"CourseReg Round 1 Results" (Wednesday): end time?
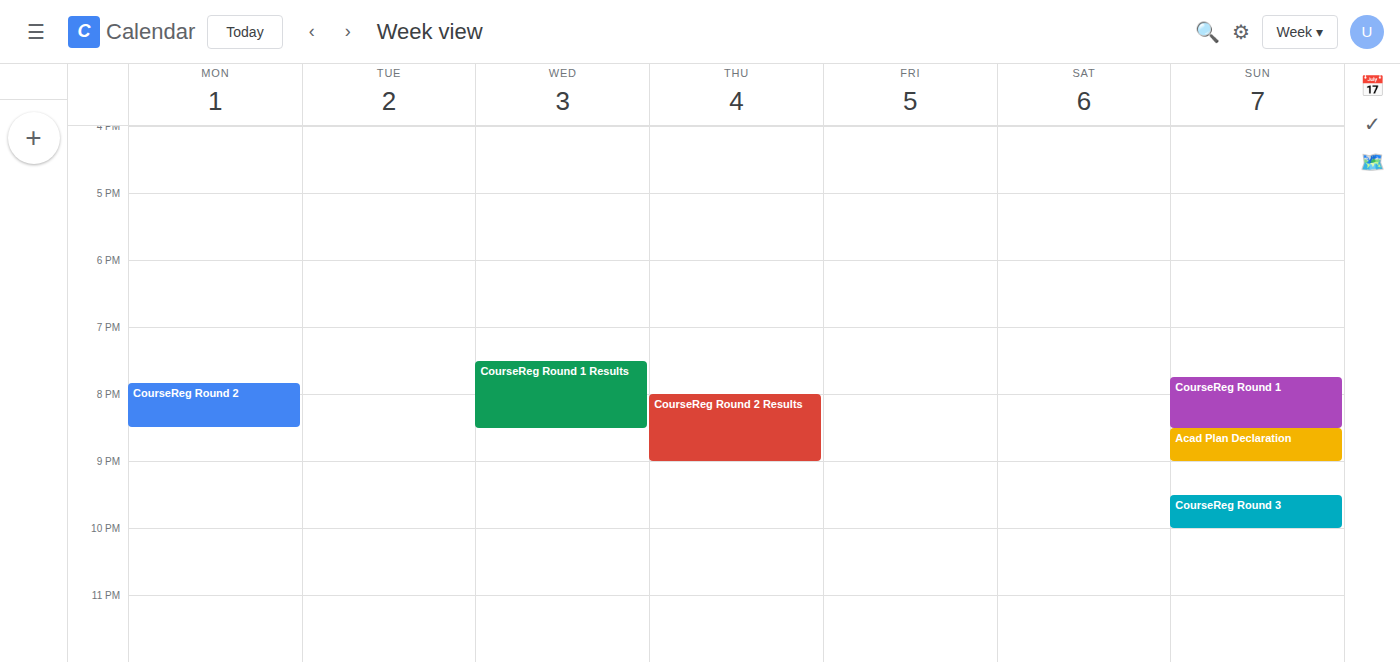
8:30 PM